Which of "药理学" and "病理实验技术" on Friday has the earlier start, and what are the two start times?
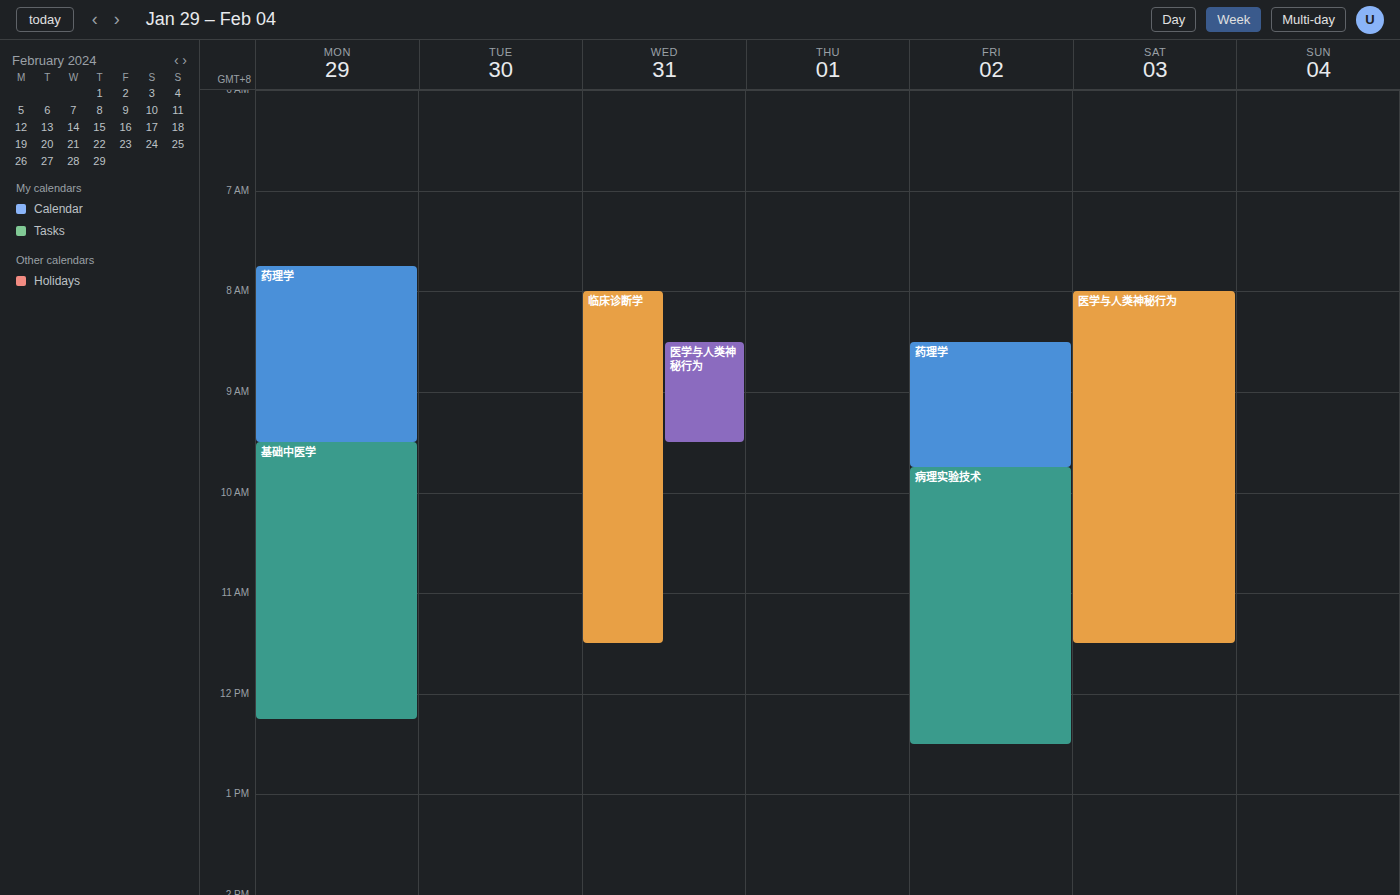
"药理学" 8:30 AM; "病理实验技术" 9:45 AM.